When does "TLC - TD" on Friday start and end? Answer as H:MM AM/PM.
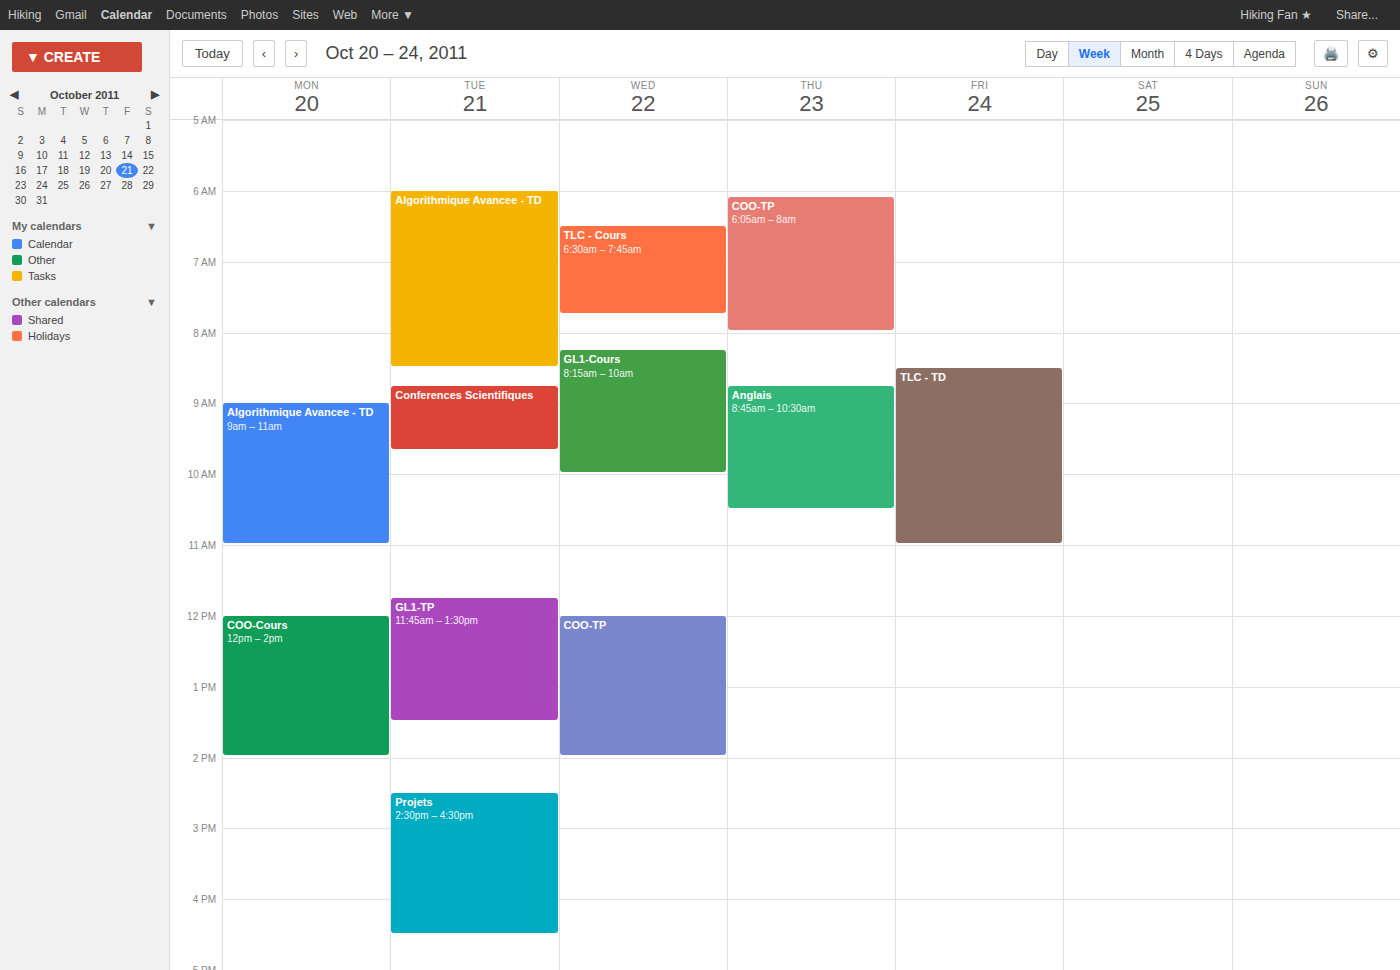
8:30 AM to 11:00 AM